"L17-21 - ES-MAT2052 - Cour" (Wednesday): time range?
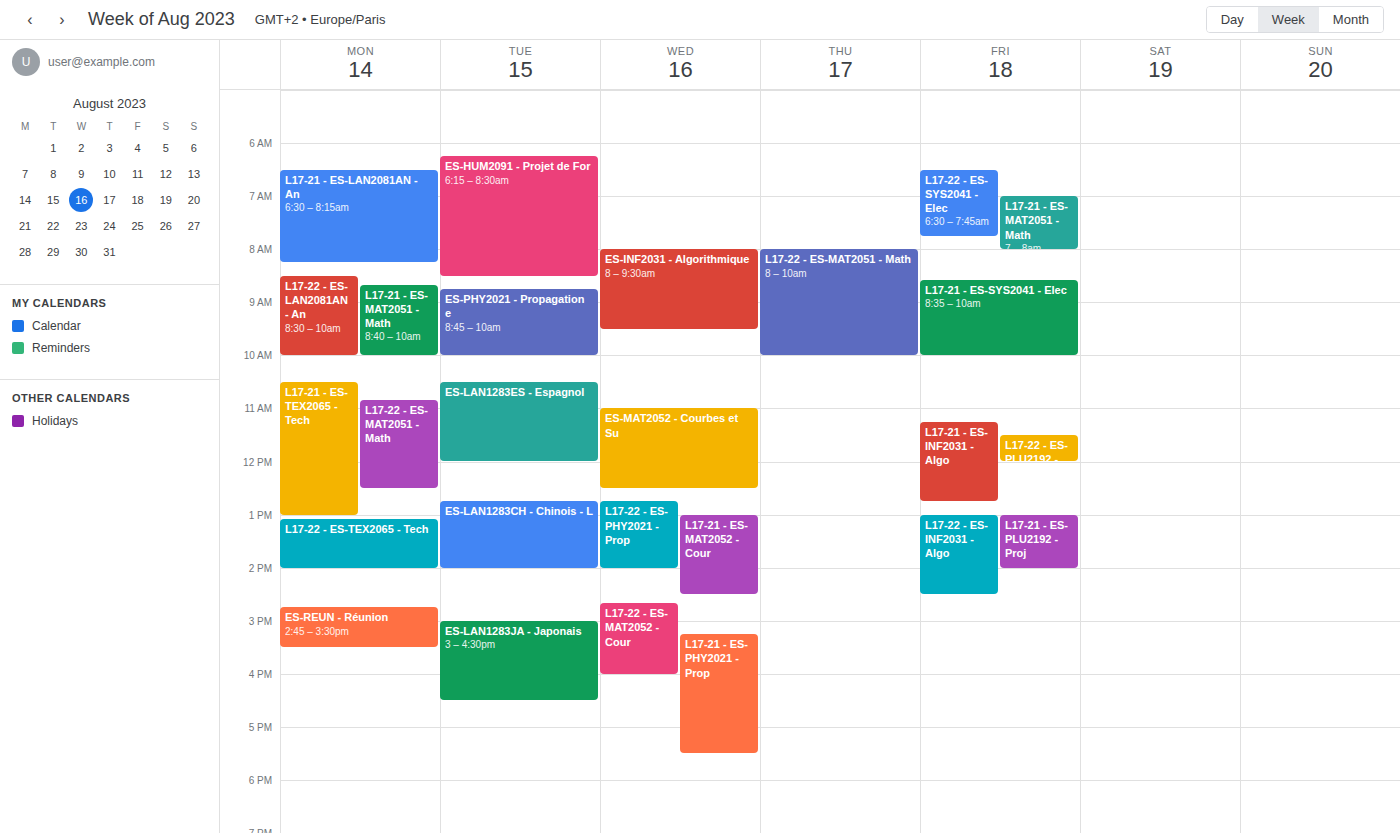
1:00 PM to 2:30 PM